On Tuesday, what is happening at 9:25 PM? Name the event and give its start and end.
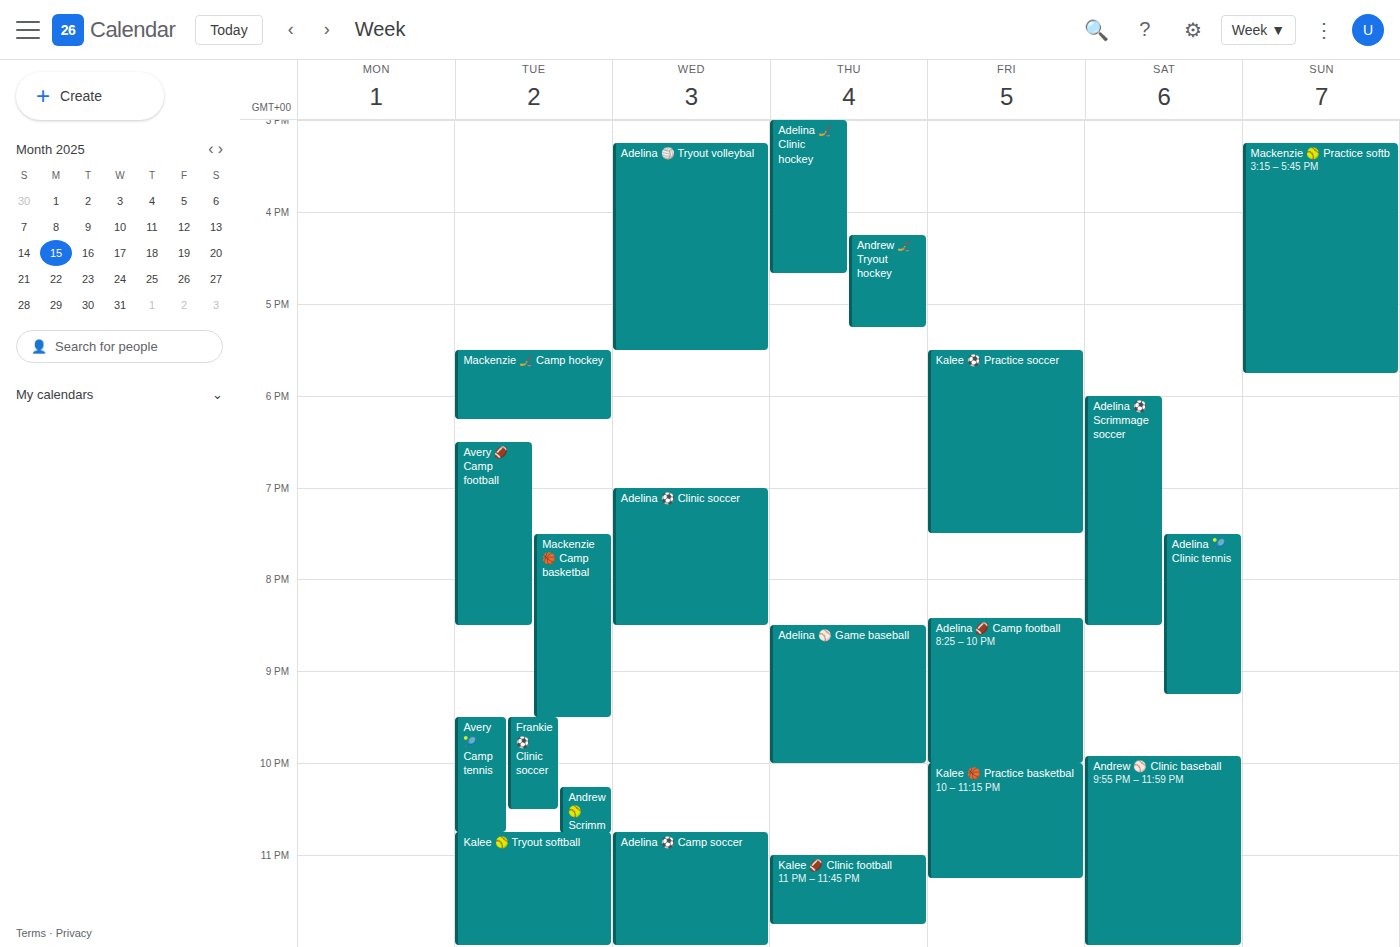
"Mackenzie 🏀 Camp basketbal", 7:30 PM to 9:30 PM